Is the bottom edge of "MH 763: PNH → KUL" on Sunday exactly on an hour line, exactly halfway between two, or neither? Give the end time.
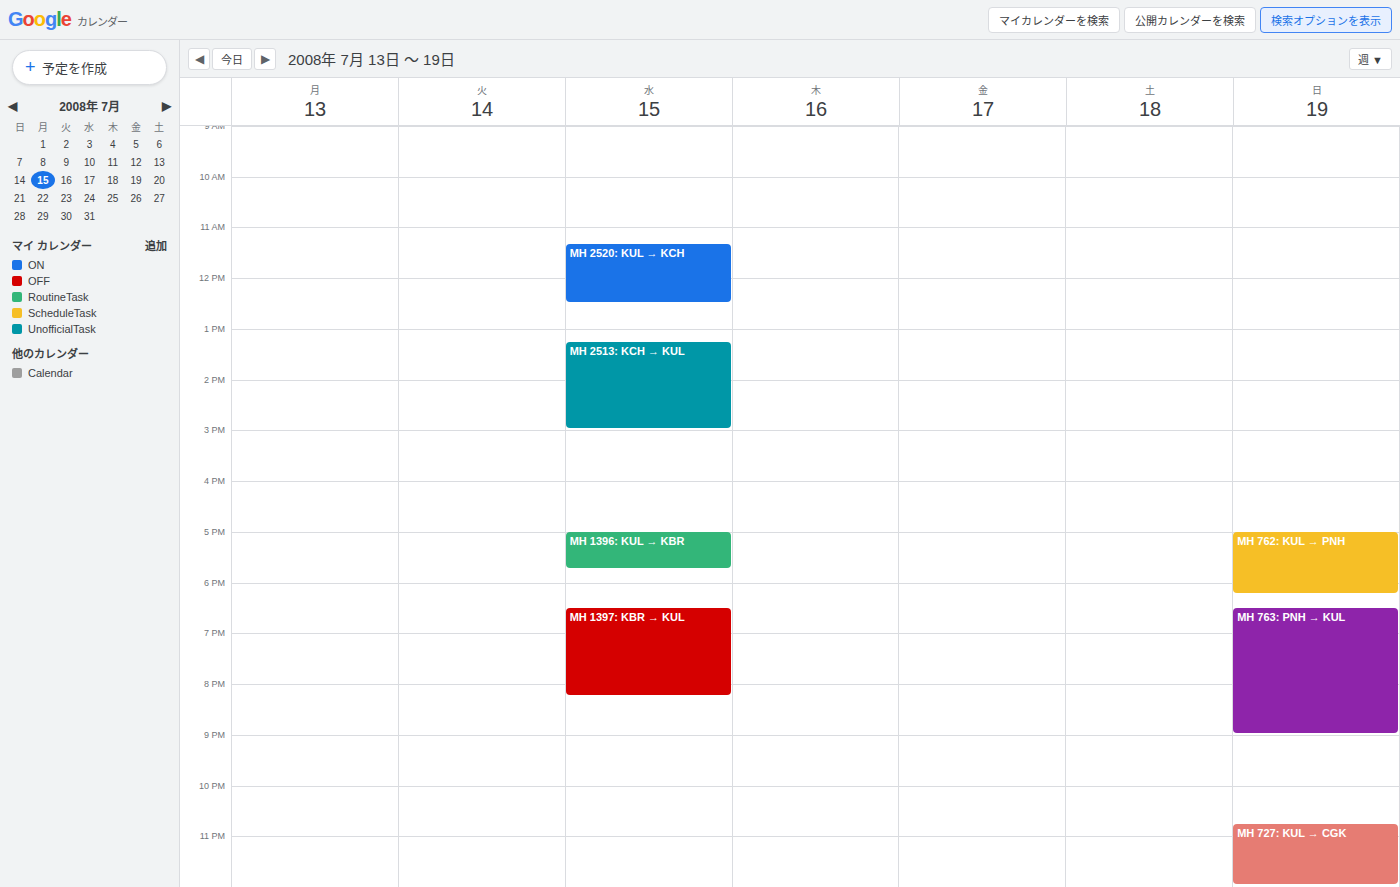
9:00 PM -- exactly on the 9 PM line.